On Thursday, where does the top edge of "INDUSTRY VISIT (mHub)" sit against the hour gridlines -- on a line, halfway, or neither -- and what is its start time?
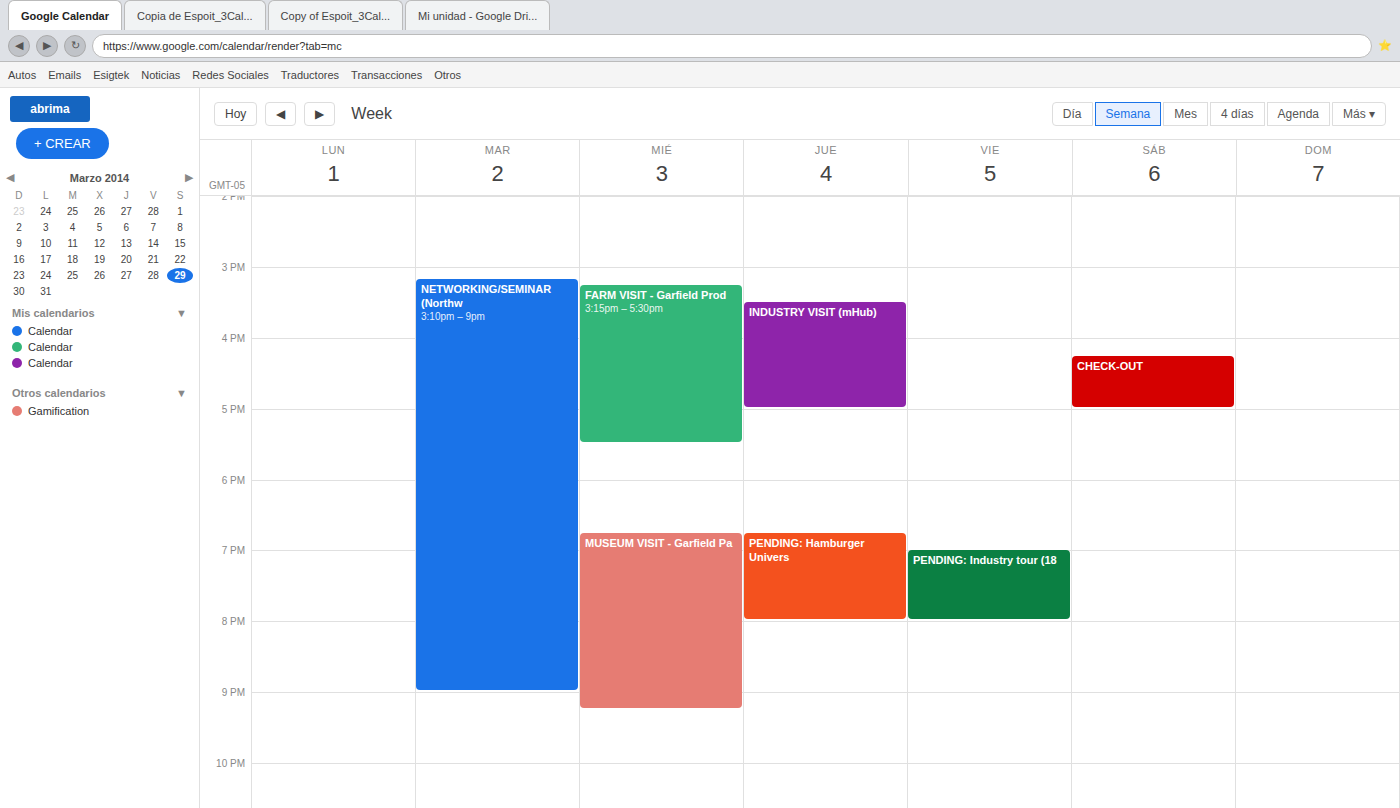
3:30 PM -- halfway between the 3 PM and 4 PM lines.